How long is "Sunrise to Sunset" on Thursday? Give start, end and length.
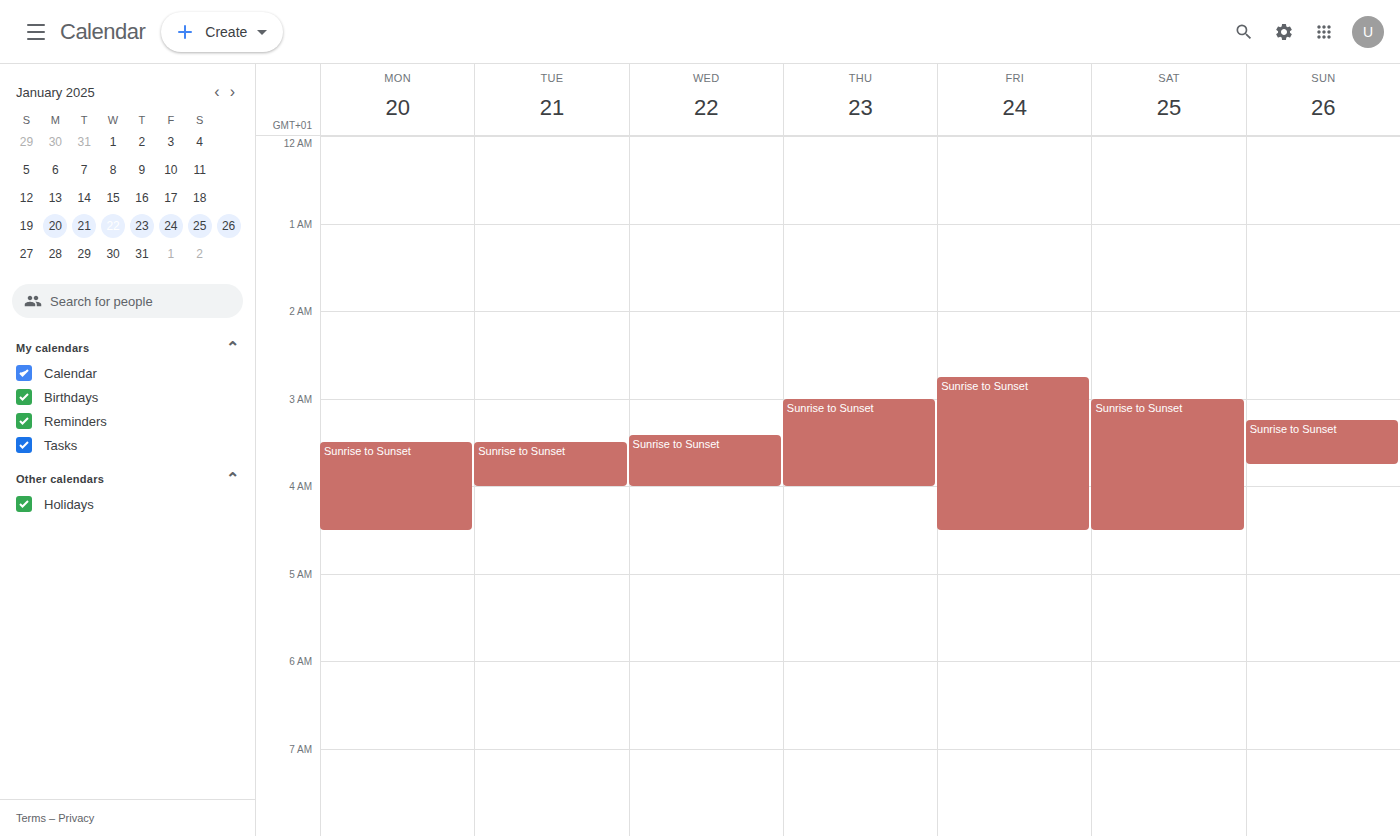
3:00 AM to 4:00 AM, 1 hour